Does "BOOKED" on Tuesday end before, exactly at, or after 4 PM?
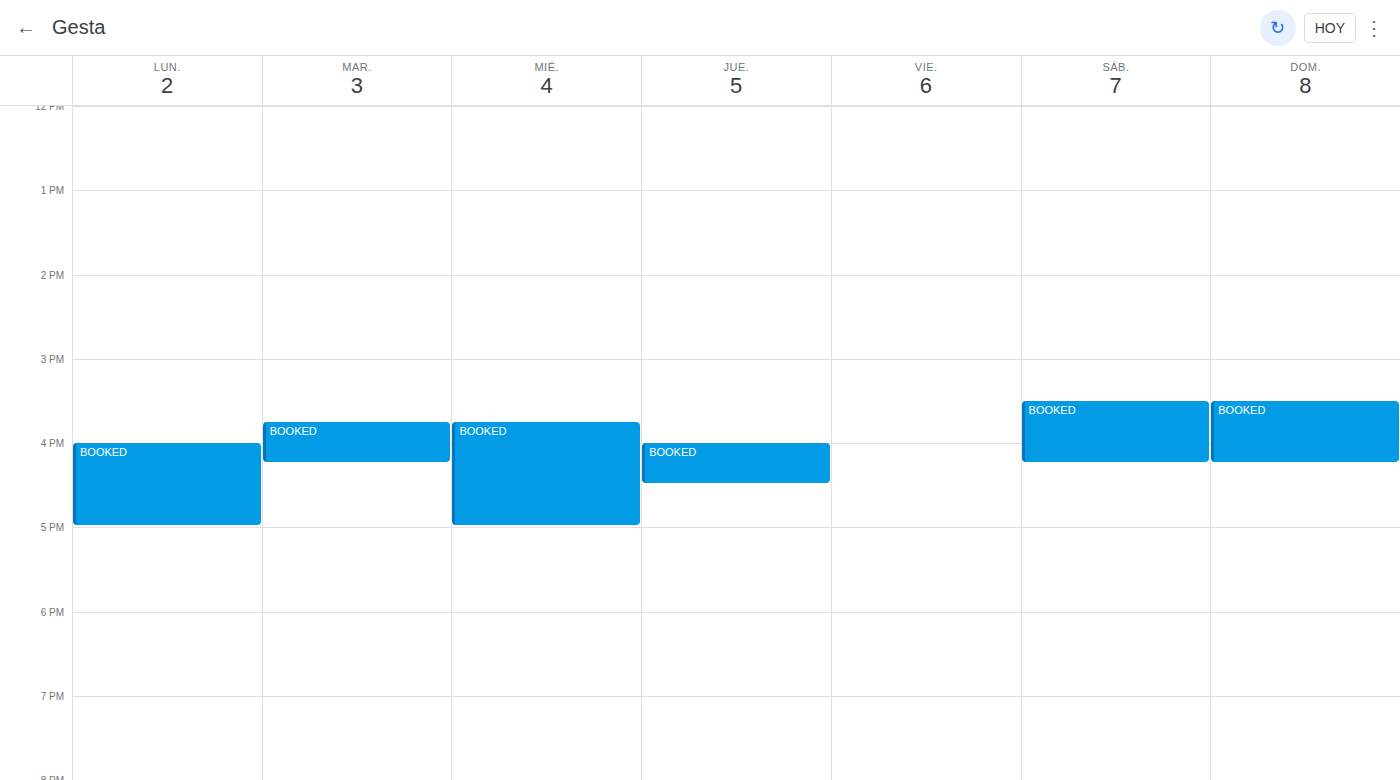
4:15 PM -- after 4 PM, 15 minutes below the 4 PM line.